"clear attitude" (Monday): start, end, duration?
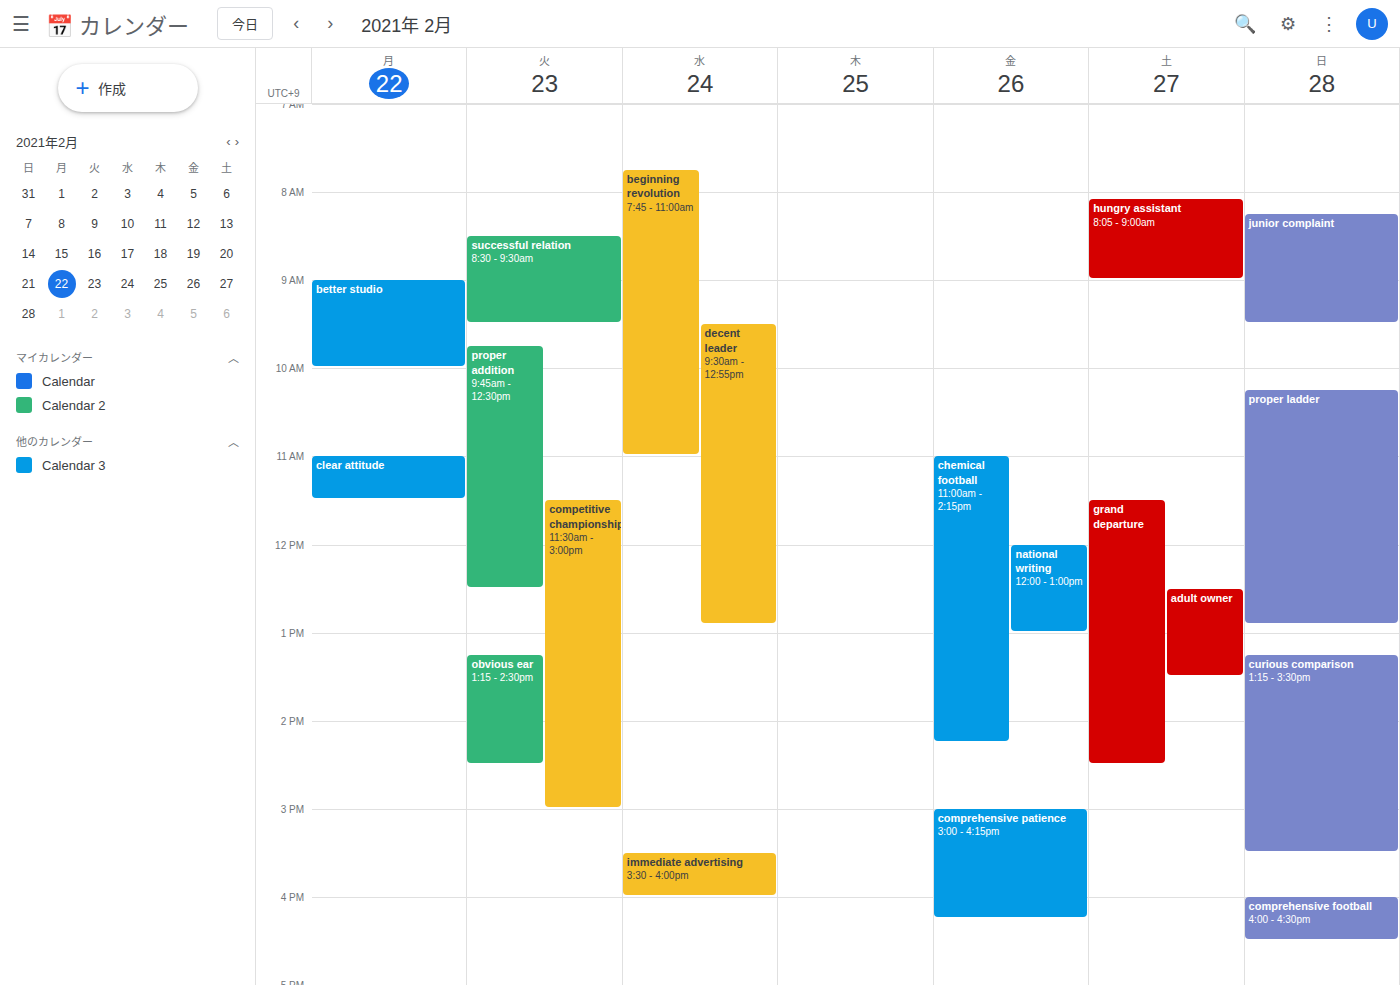
11:00 to 11:30, 30 minutes